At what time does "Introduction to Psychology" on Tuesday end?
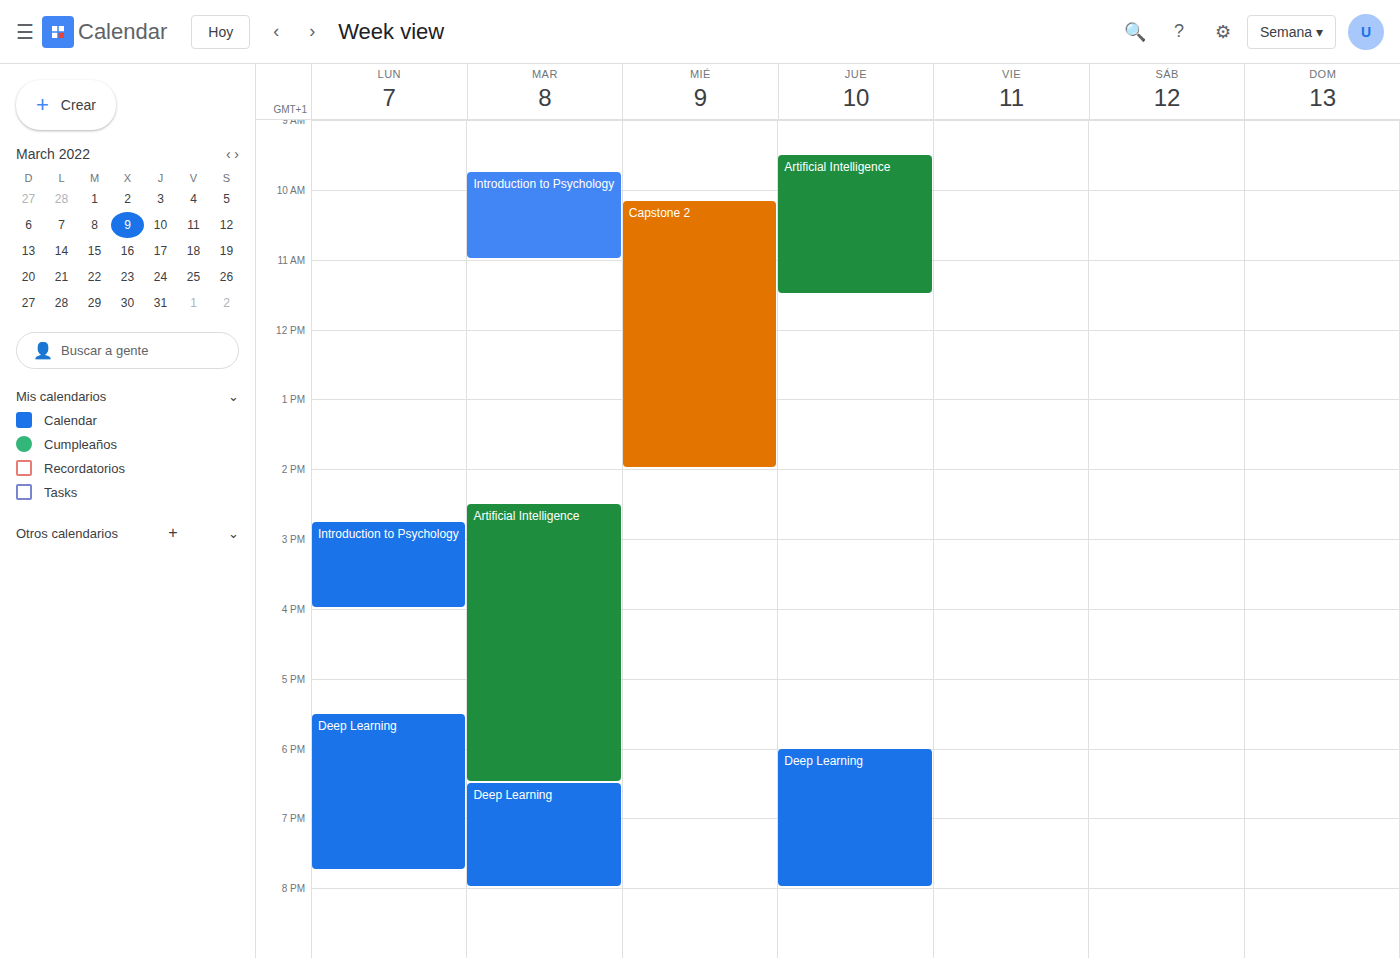
11:00 AM